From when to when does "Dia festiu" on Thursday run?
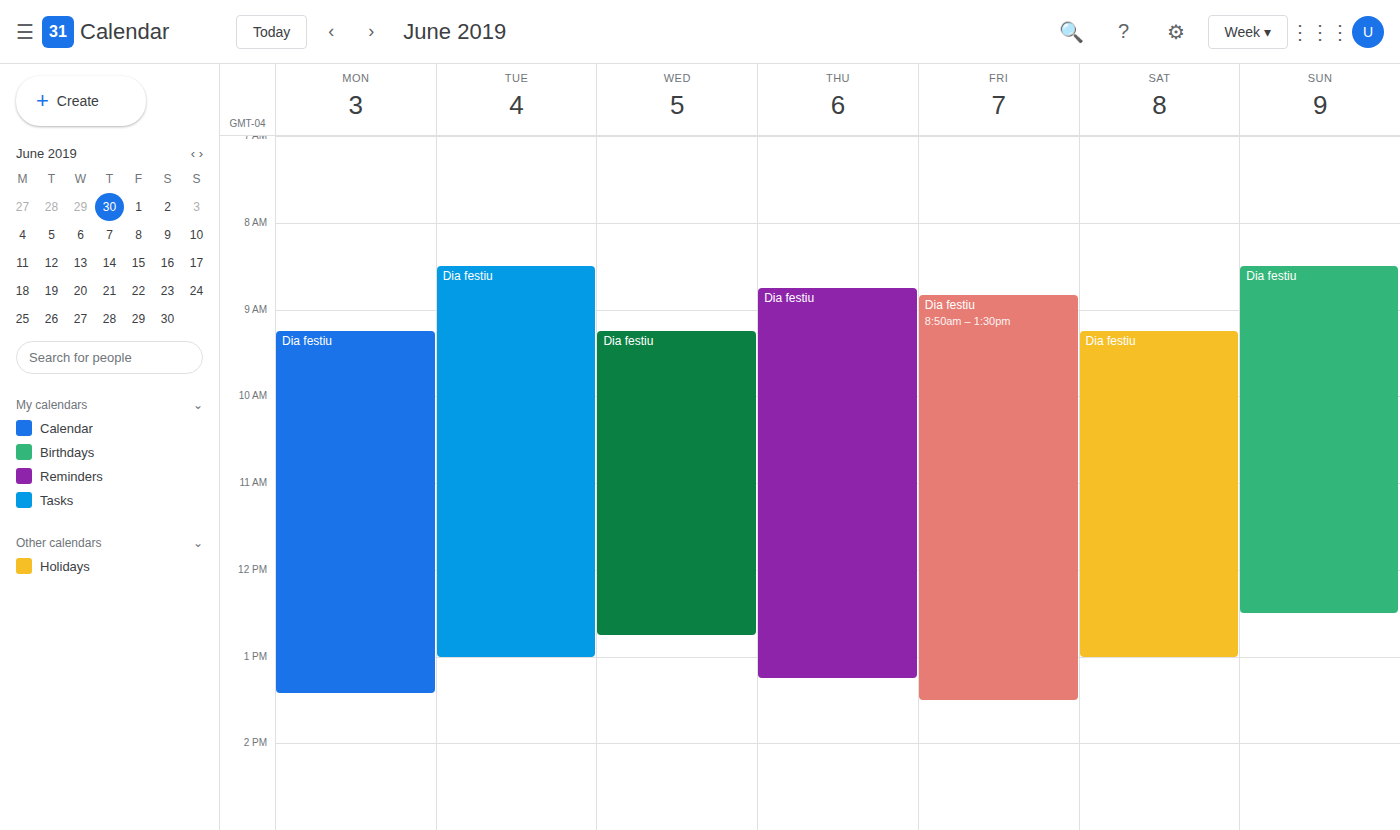
8:45 AM to 1:15 PM